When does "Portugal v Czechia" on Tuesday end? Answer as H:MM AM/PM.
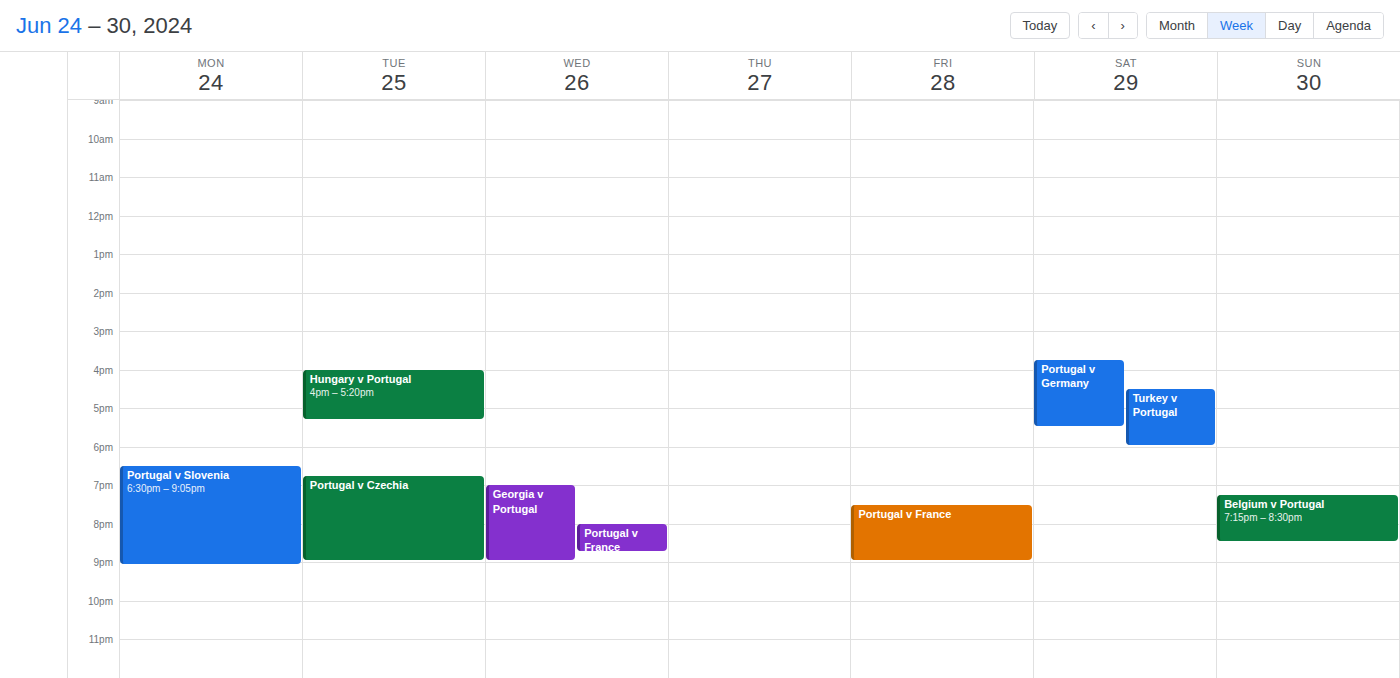
9:00 PM